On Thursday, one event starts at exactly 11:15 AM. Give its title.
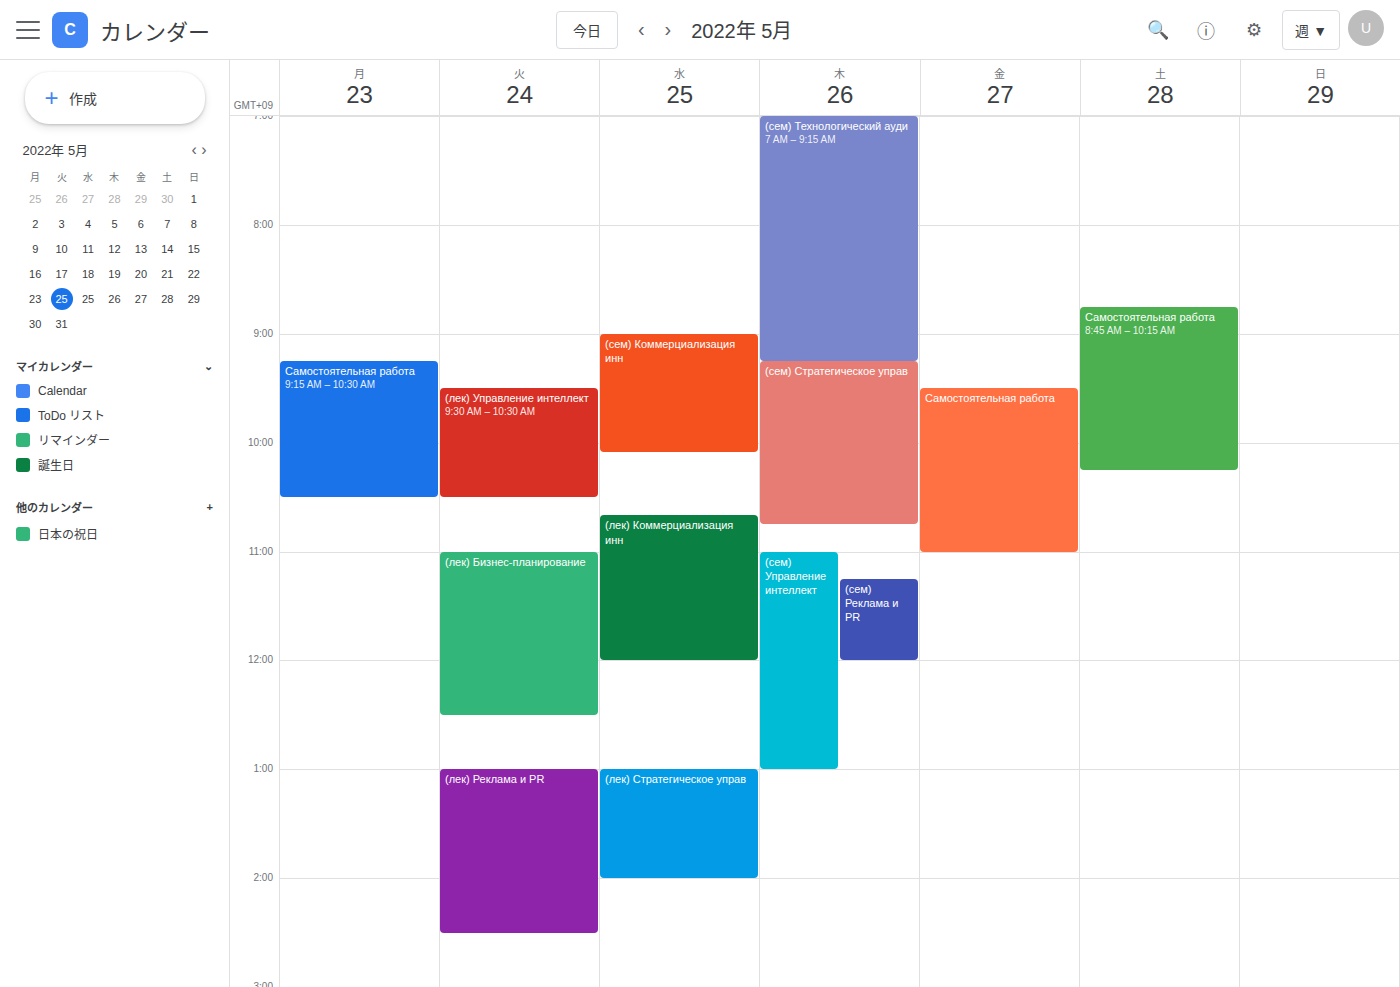
"(сем) Реклама и PR"